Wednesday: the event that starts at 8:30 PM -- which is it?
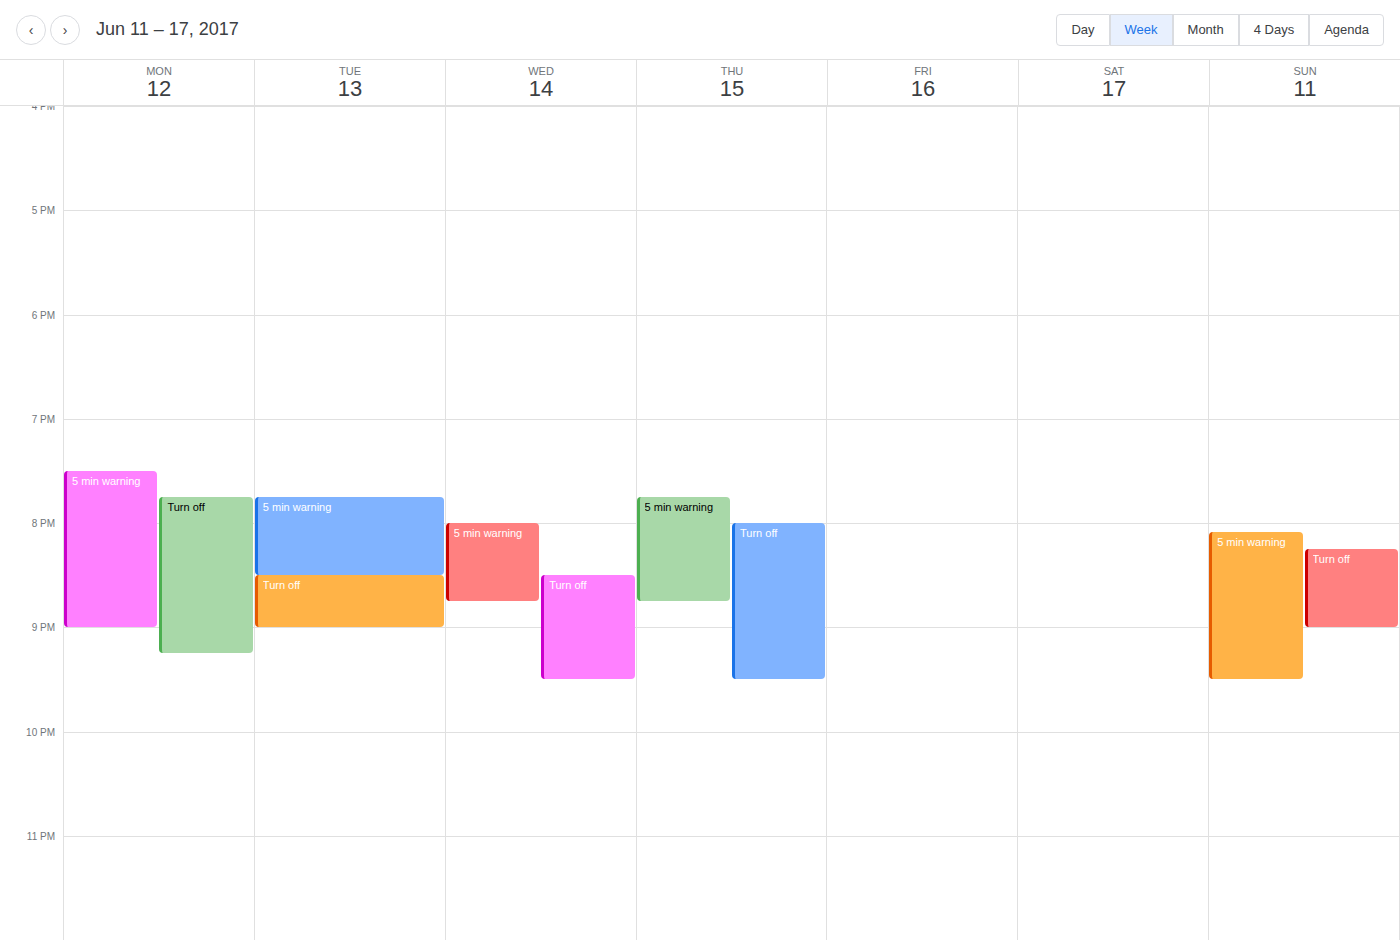
"Turn off"